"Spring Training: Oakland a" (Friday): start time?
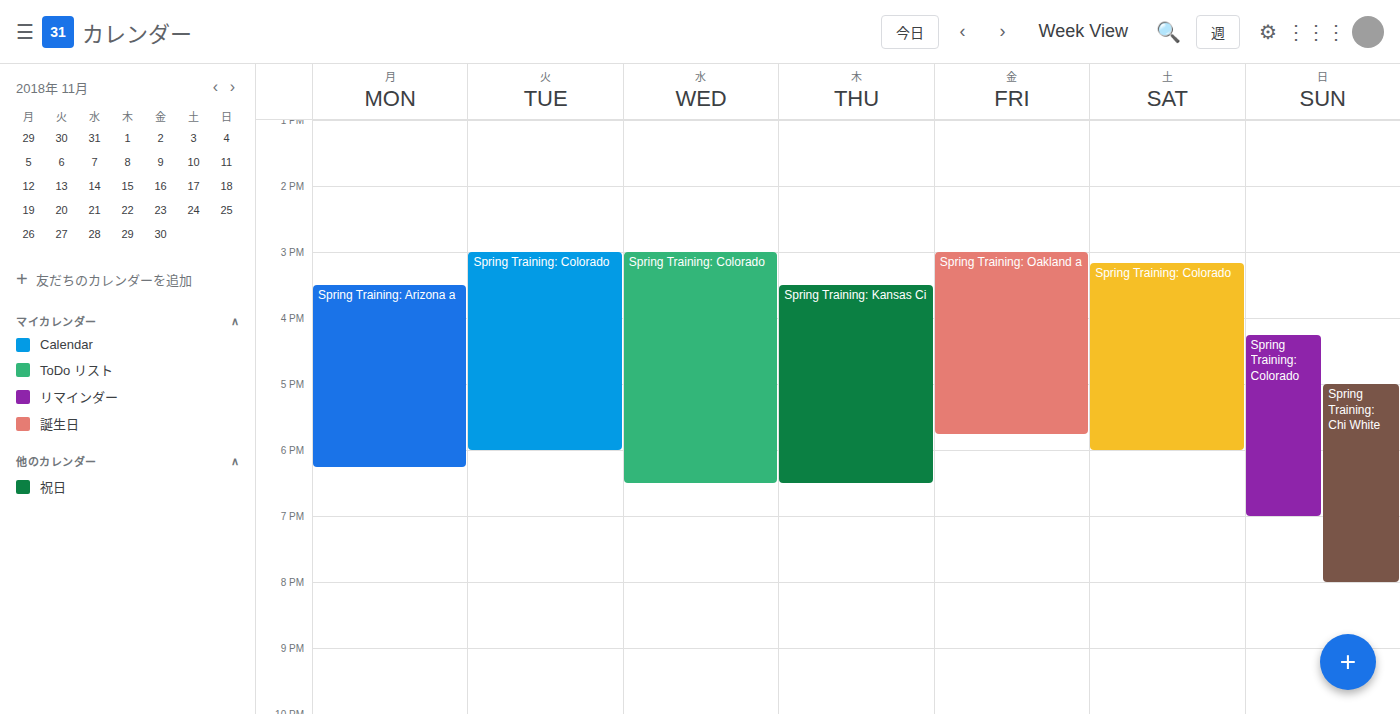
3:00 PM